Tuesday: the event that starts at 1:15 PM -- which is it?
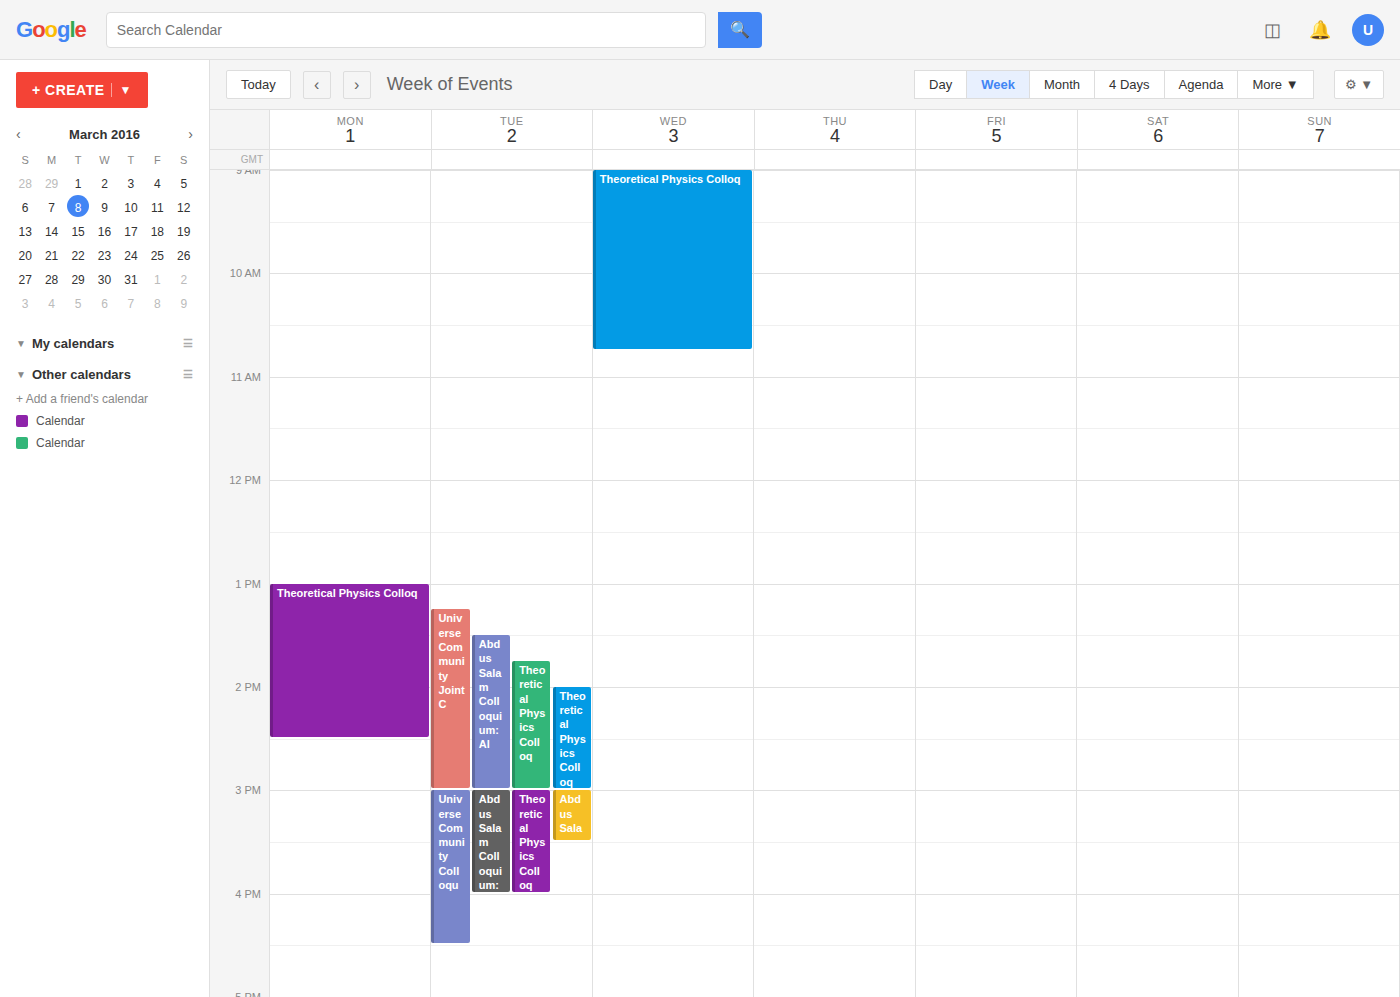
"Universe Community Joint C"